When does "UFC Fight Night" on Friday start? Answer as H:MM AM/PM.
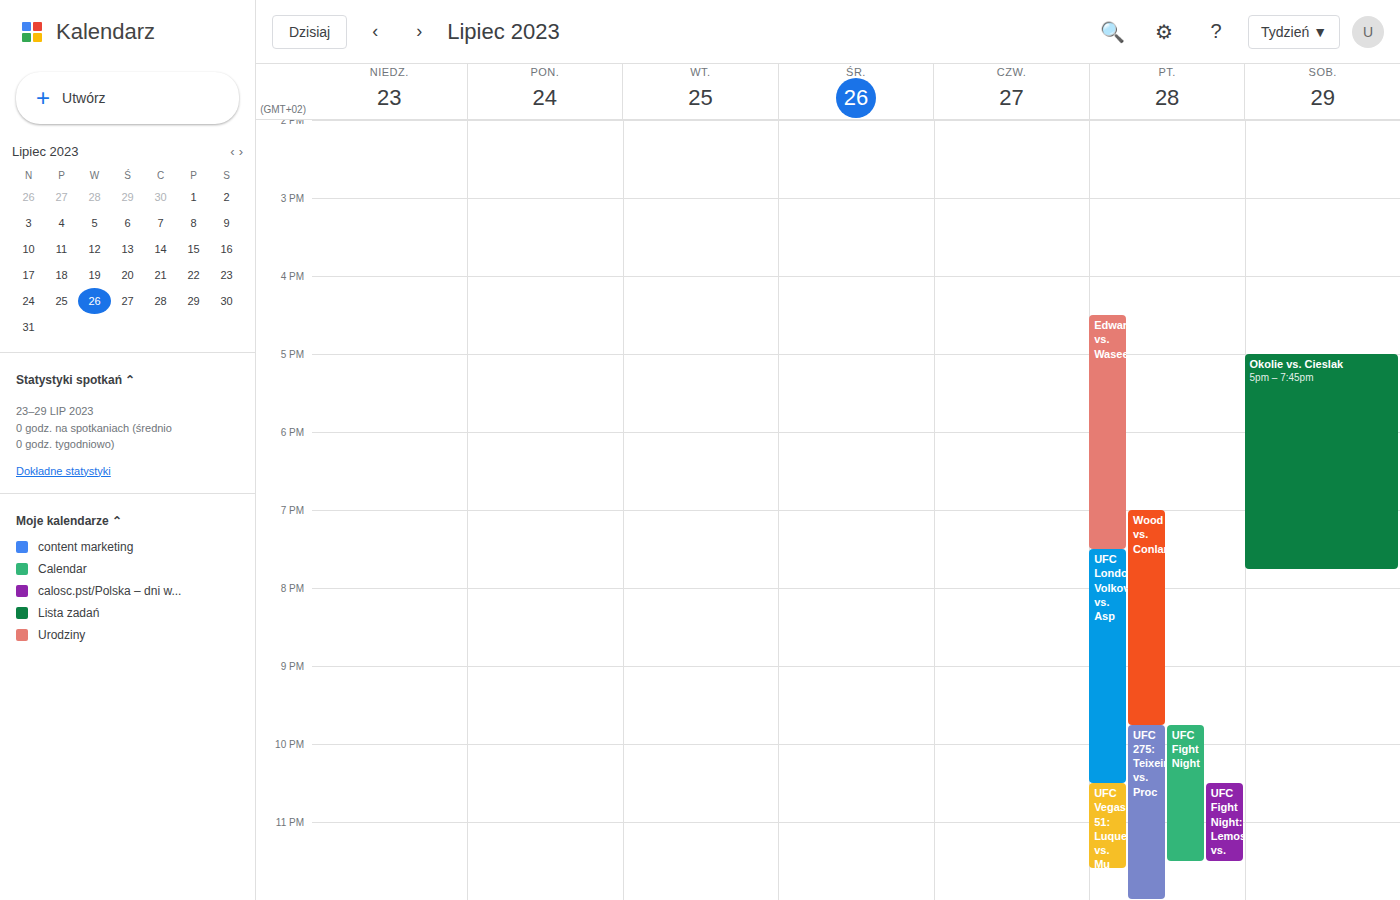
9:45 PM